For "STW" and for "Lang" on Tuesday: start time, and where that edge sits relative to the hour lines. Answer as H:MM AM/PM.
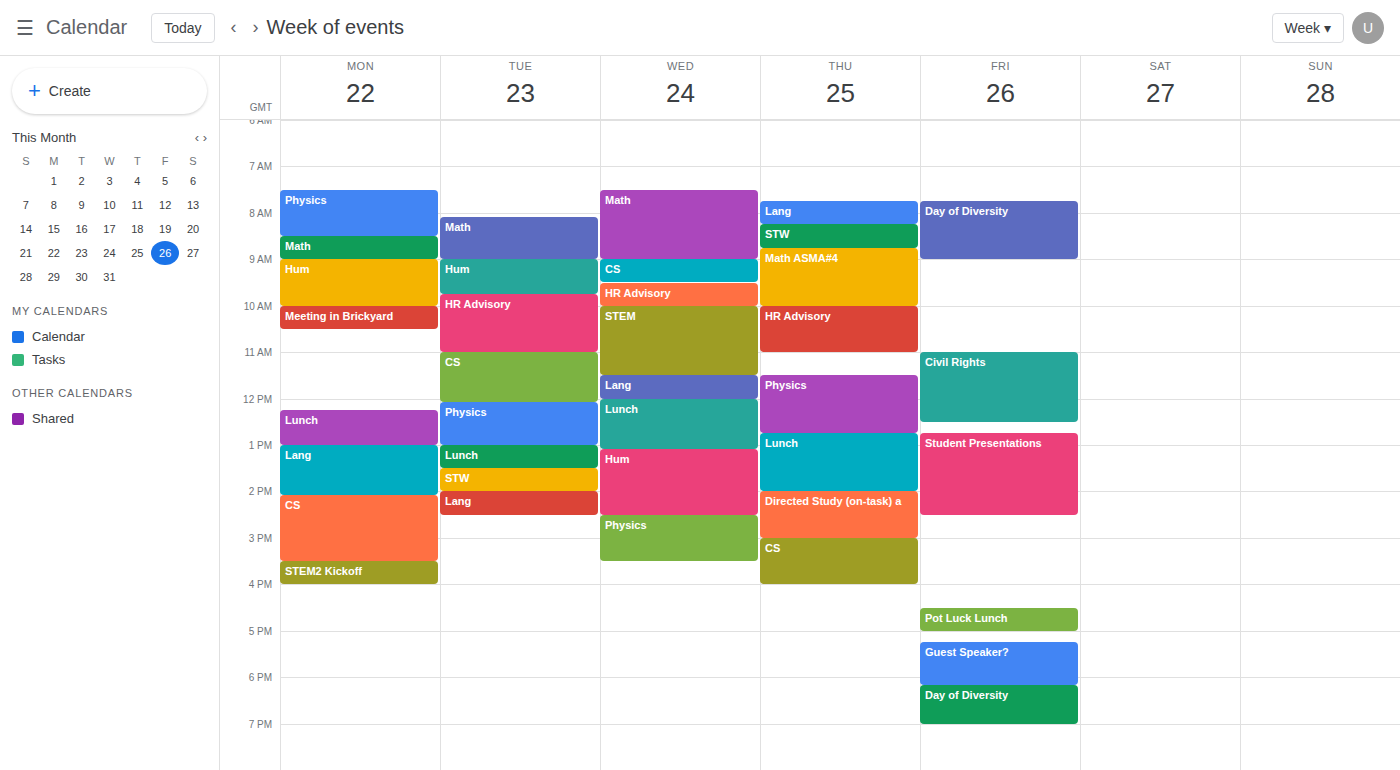
"STW": 1:30 PM, halfway between the 1 PM and 2 PM lines. "Lang": 2:00 PM, exactly on the 2 PM line.